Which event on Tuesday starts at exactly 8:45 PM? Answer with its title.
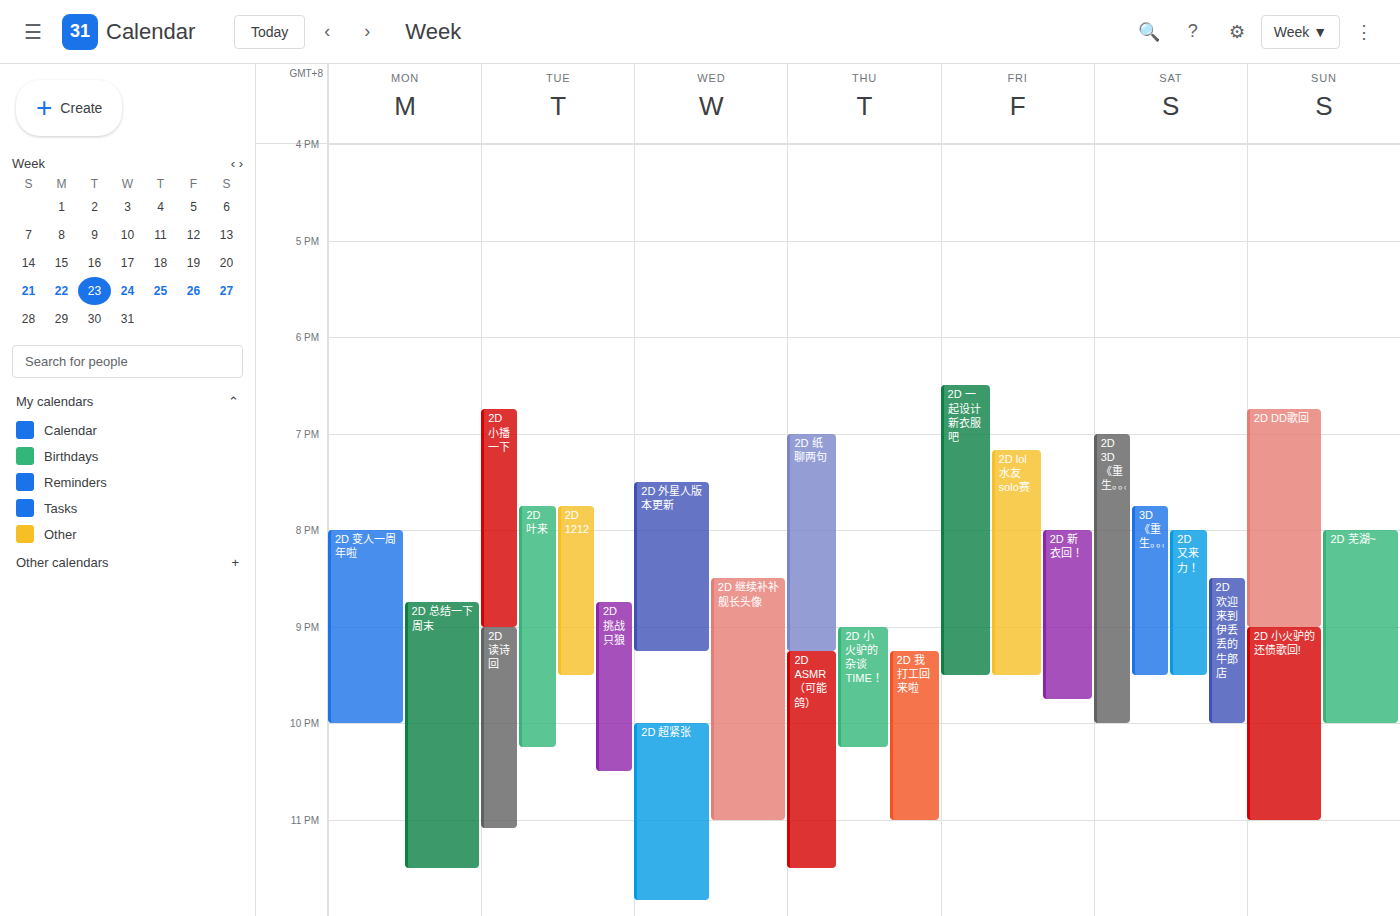
"2D 挑战只狼"